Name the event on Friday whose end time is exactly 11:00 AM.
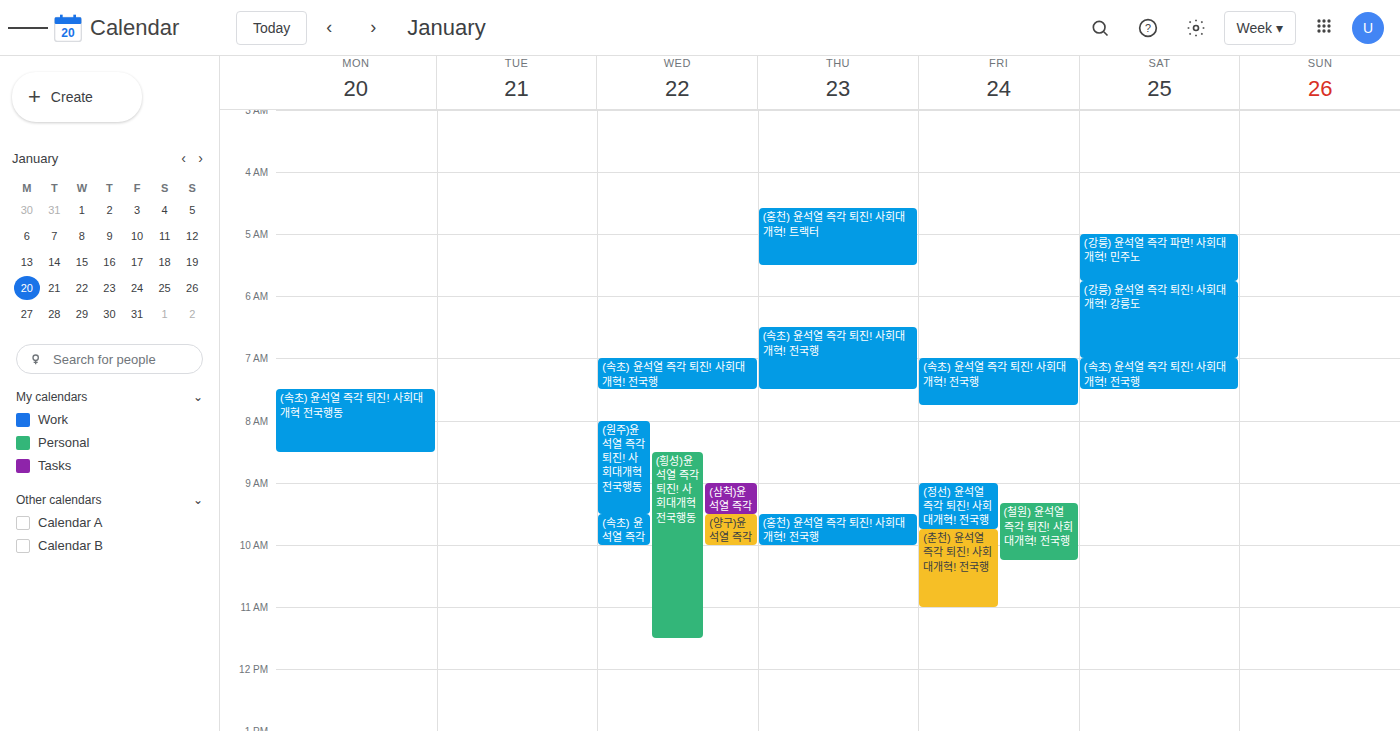
"(춘천) 윤석열 즉각 퇴진! 사회대개혁! 전국행"